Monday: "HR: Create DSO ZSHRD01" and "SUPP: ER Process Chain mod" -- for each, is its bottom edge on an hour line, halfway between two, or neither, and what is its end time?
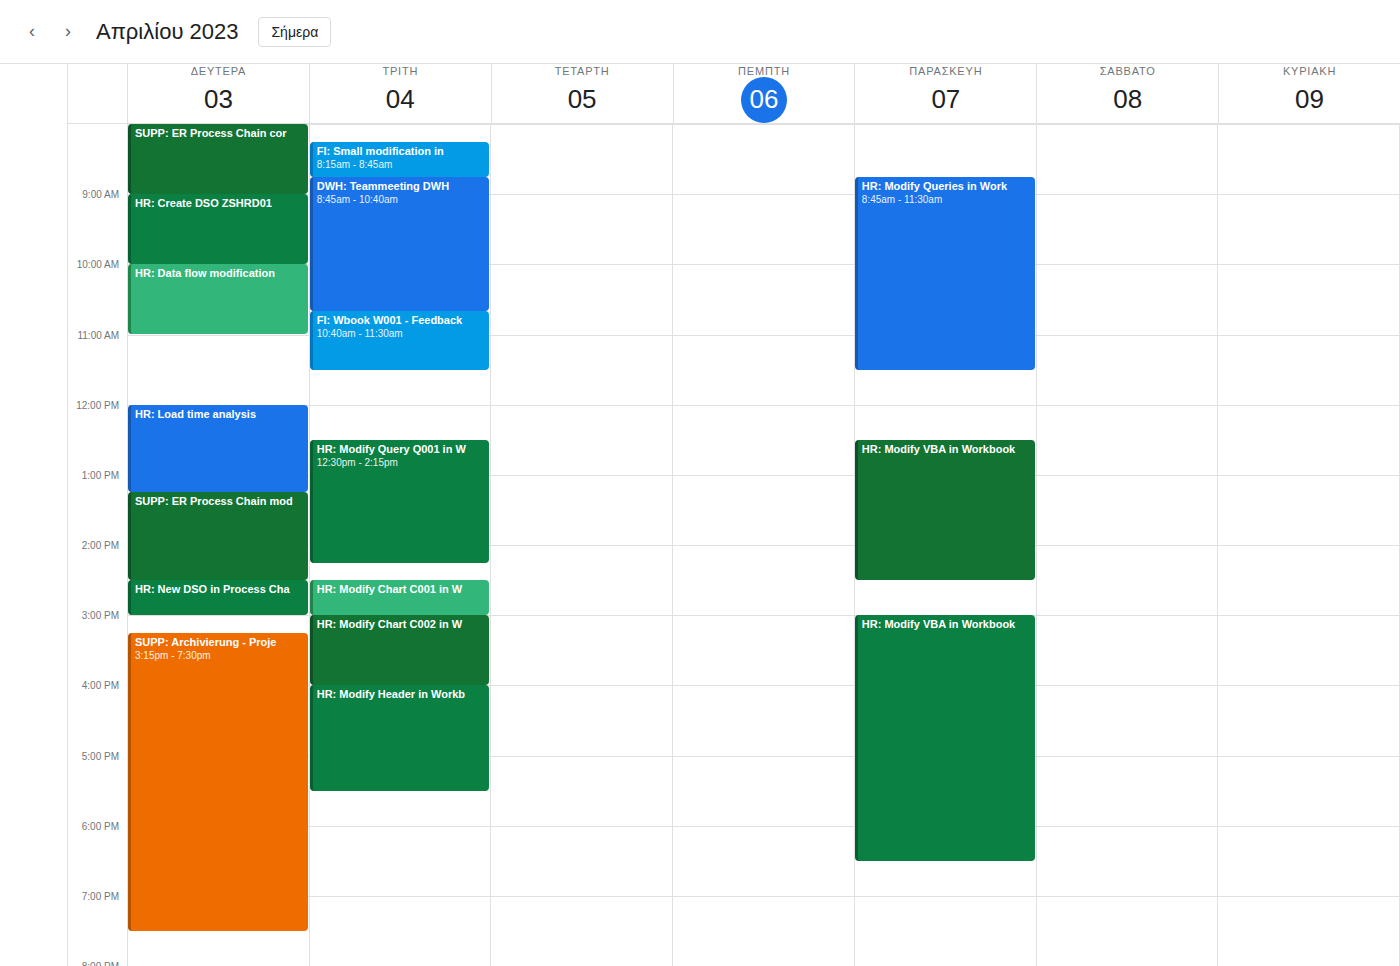
"HR: Create DSO ZSHRD01": 10:00 AM, exactly on the 10 AM line. "SUPP: ER Process Chain mod": 2:30 PM, halfway between the 2 PM and 3 PM lines.